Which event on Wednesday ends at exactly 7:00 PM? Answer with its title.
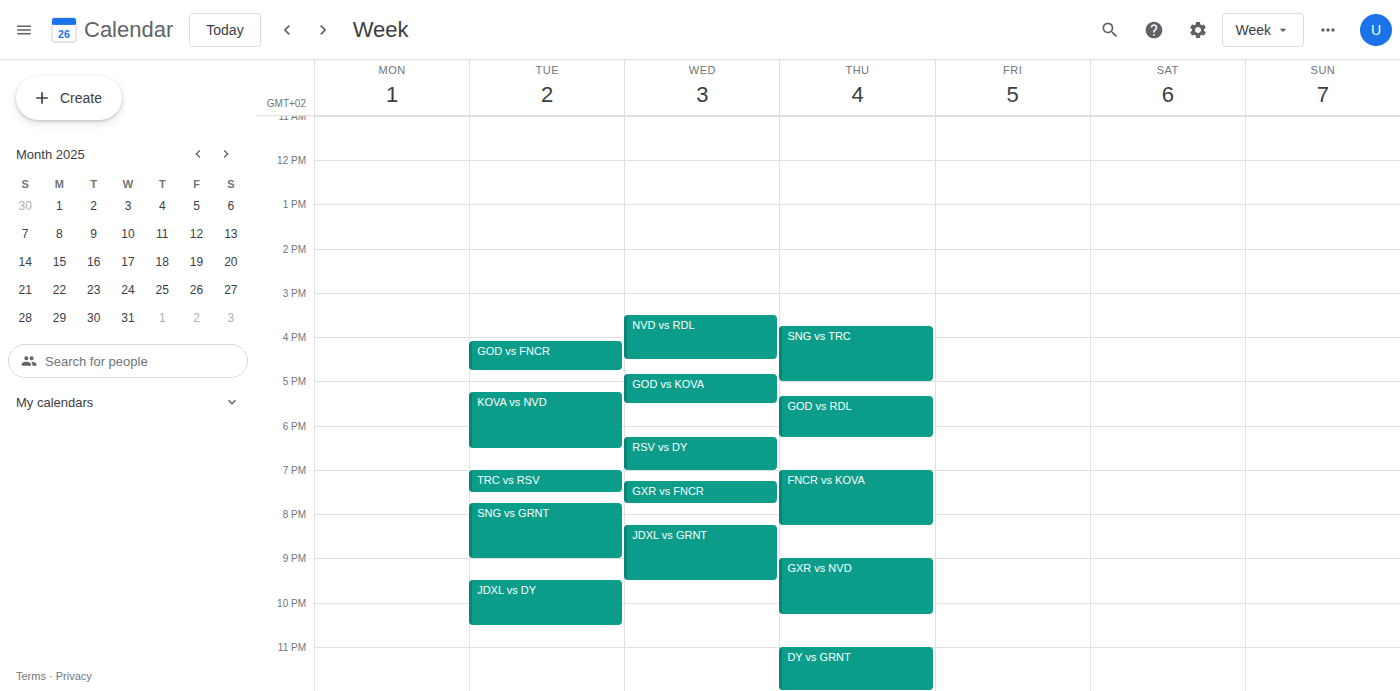
"RSV vs DY"